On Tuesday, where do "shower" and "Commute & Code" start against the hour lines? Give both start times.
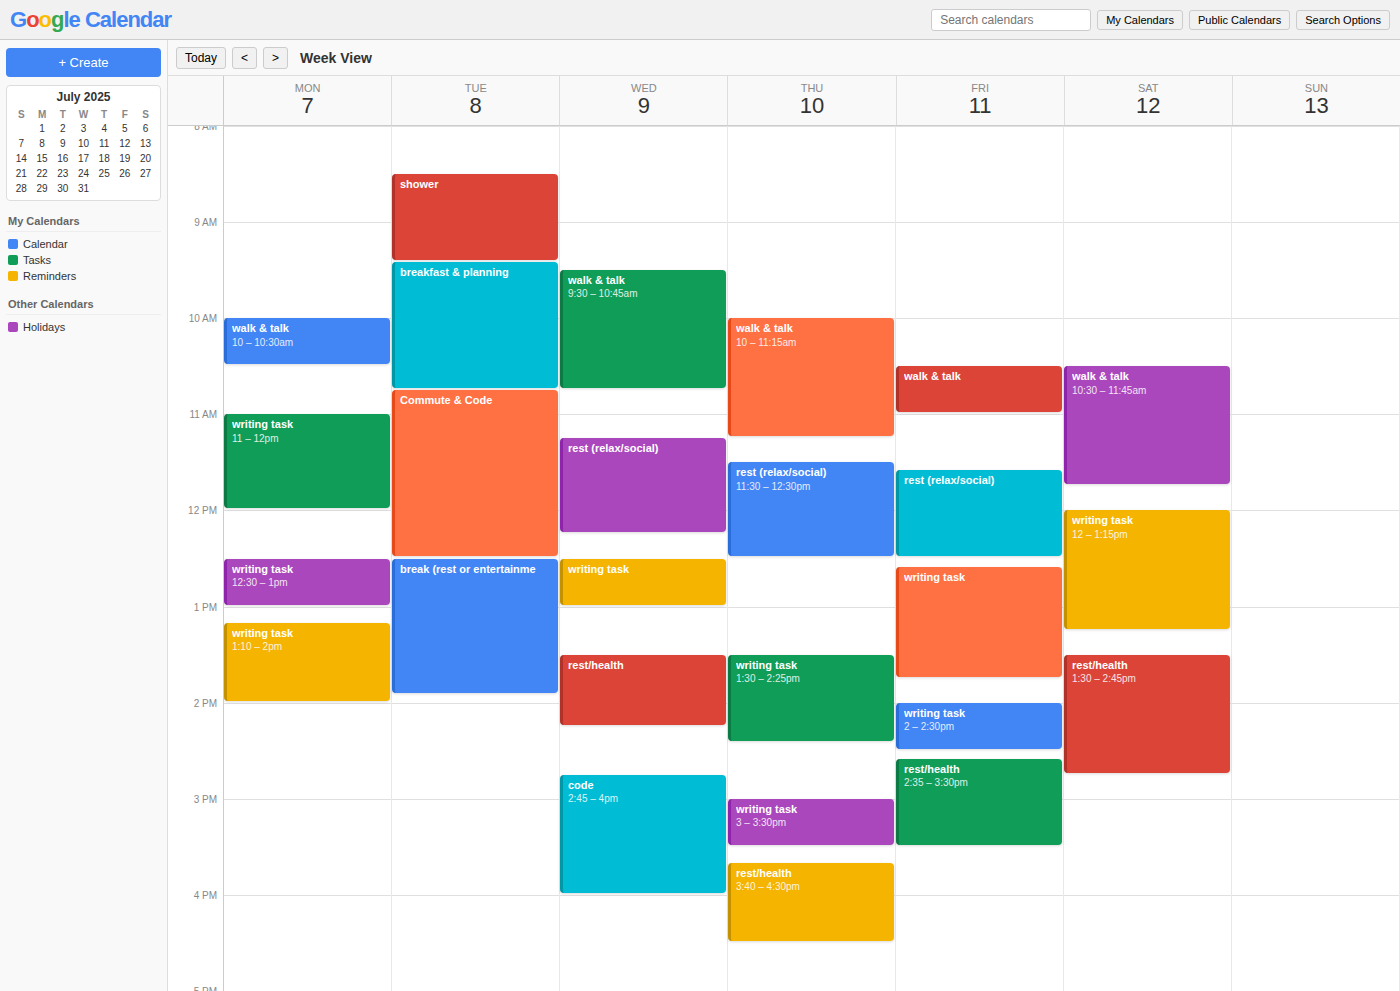
"shower": 8:30 AM, halfway between the 8 AM and 9 AM lines. "Commute & Code": 10:45 AM, neither: three quarters of the way from the 10 AM line to the 11 AM line.